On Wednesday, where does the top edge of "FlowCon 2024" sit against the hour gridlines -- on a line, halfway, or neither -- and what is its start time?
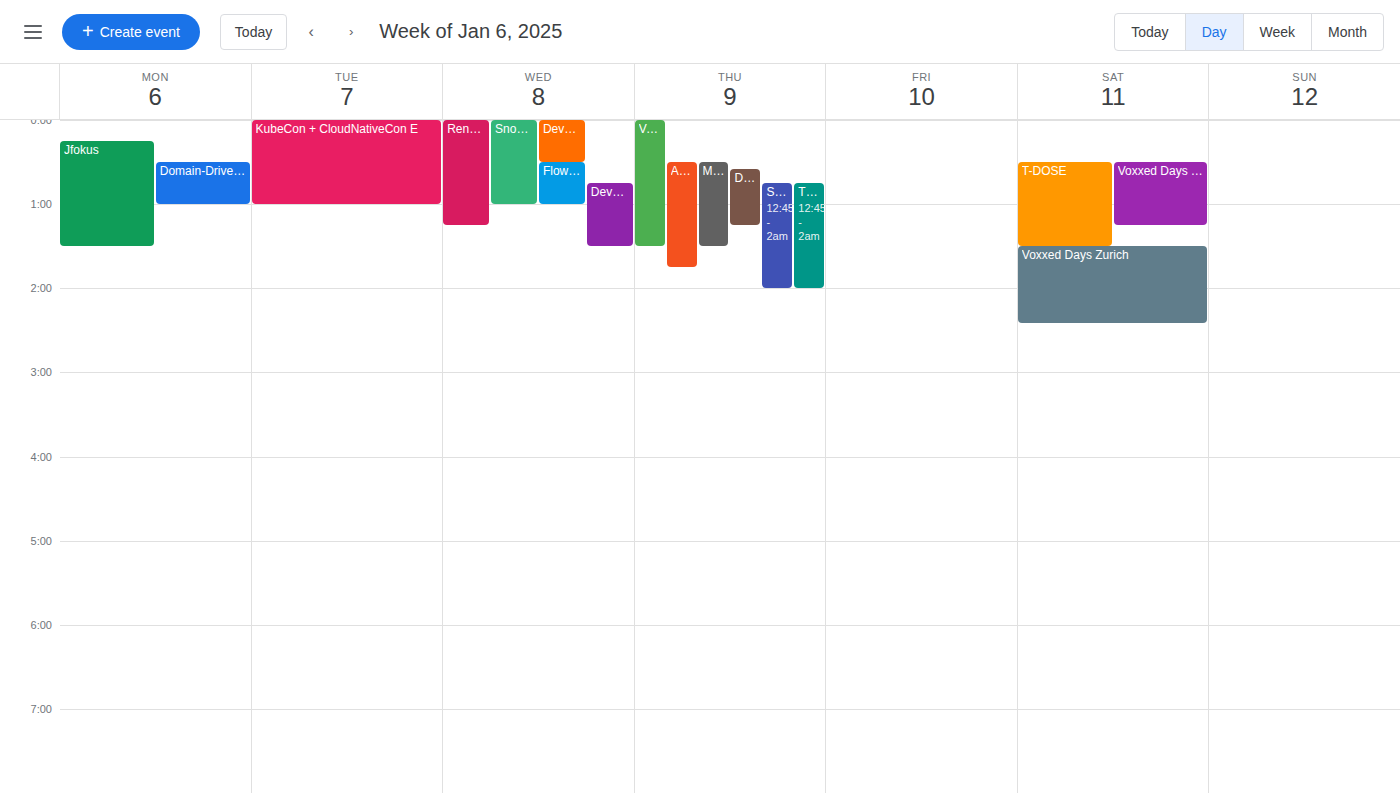
12:30 AM -- halfway between the 12 AM and 1 AM lines.